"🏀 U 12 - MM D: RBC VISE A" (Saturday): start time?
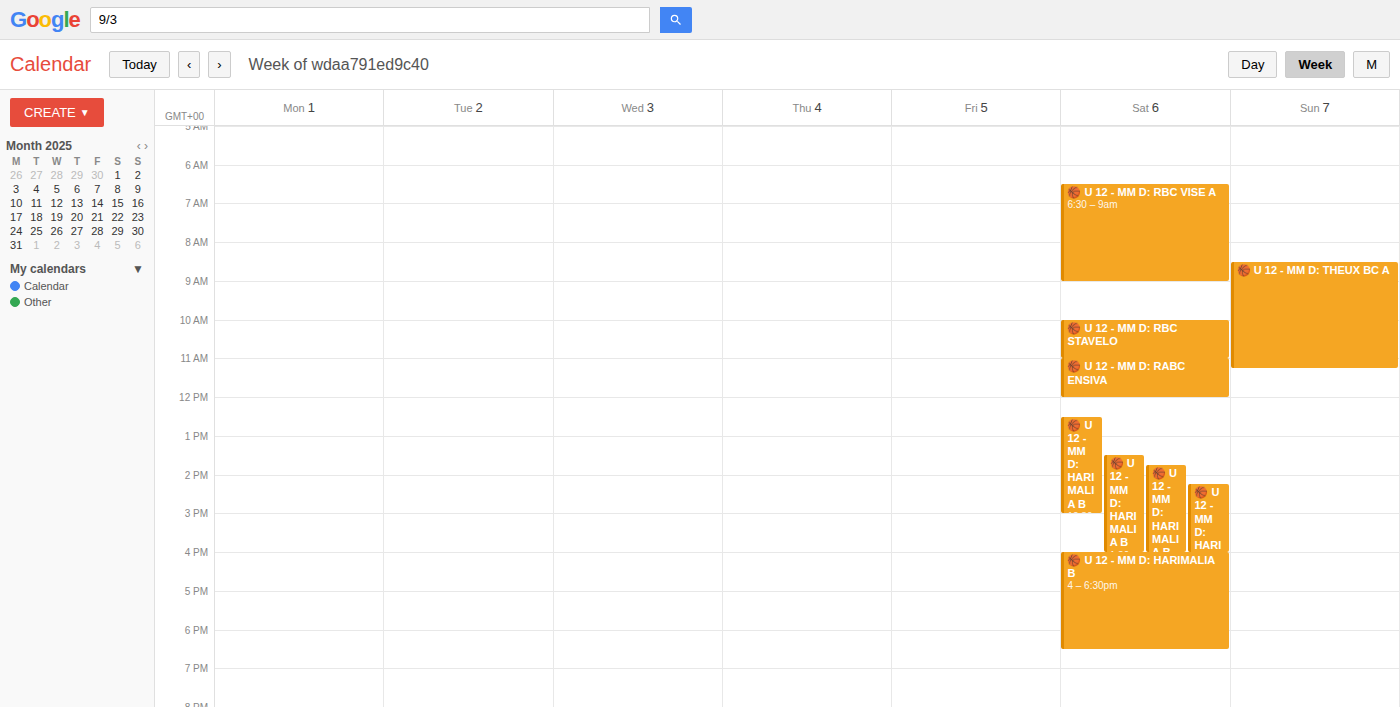
6:30 AM